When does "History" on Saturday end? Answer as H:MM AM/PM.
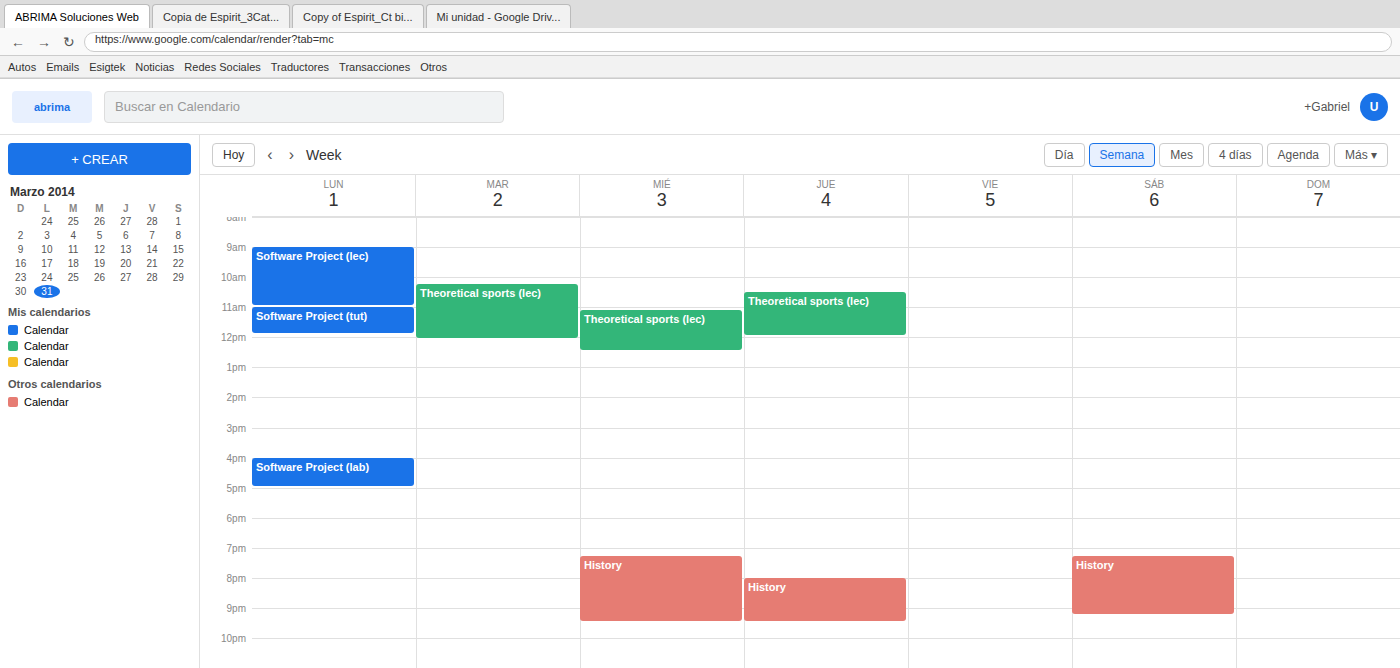
9:15 PM